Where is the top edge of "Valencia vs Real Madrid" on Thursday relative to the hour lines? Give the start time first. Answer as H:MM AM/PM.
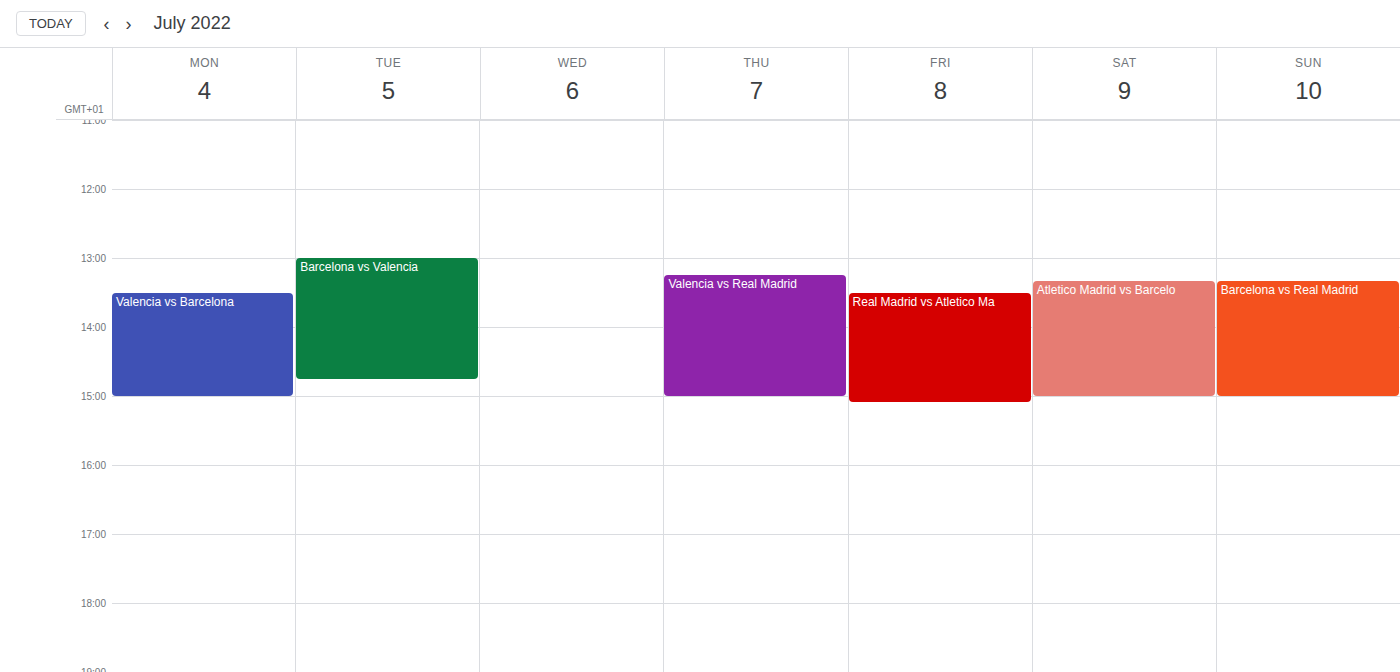
1:15 PM -- neither: a quarter of the way from the 1 PM line to the 2 PM line.